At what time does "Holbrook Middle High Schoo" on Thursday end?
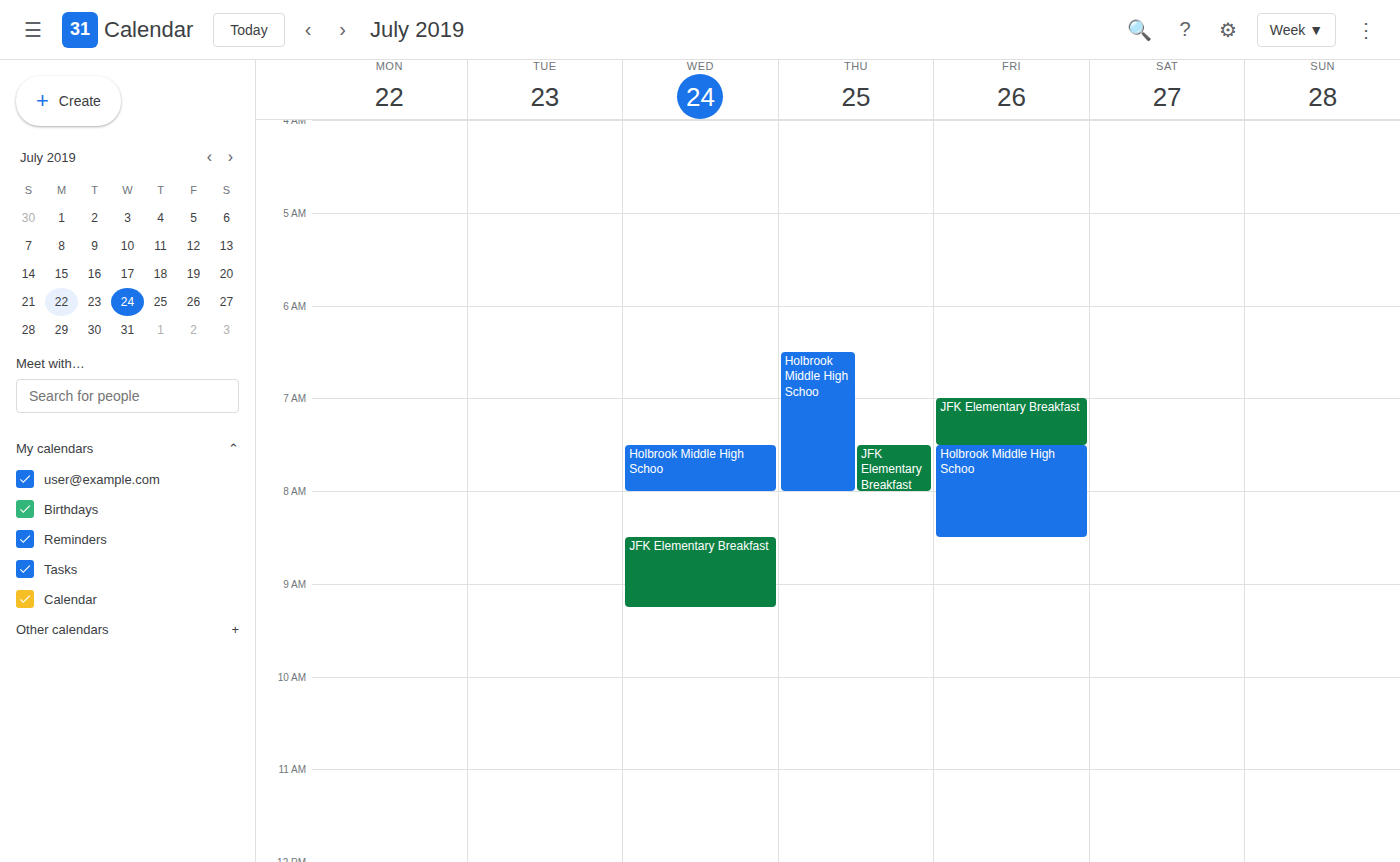
08:00